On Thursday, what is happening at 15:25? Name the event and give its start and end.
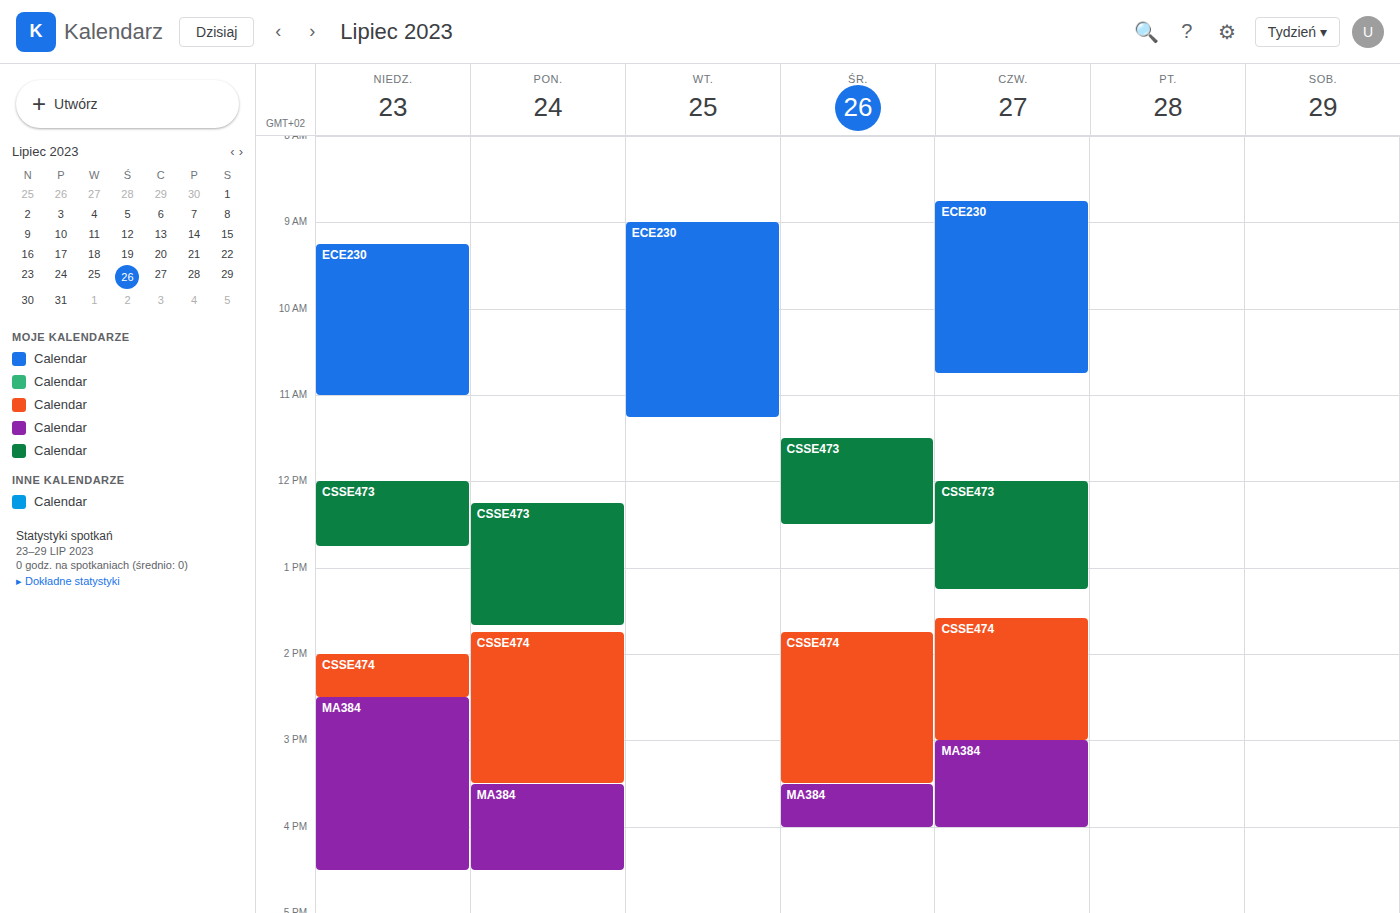
"MA384", 15:00 to 16:00